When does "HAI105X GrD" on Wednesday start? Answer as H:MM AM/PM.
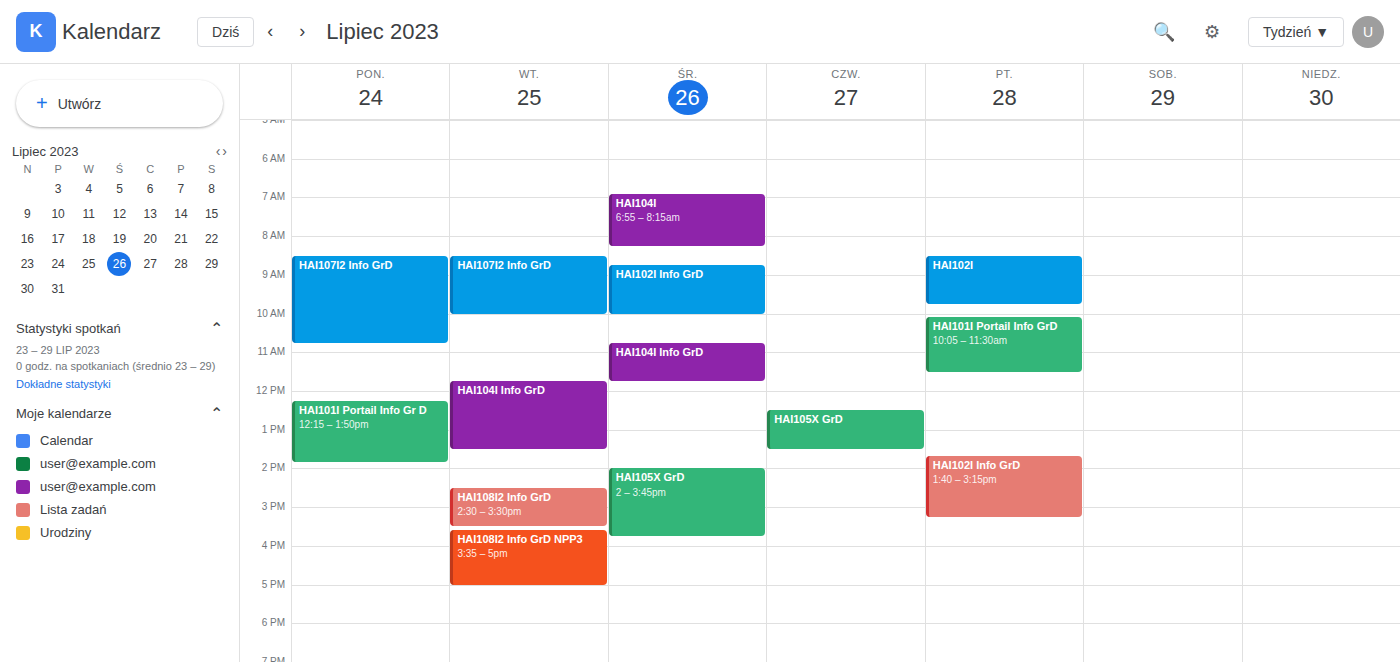
2:00 PM